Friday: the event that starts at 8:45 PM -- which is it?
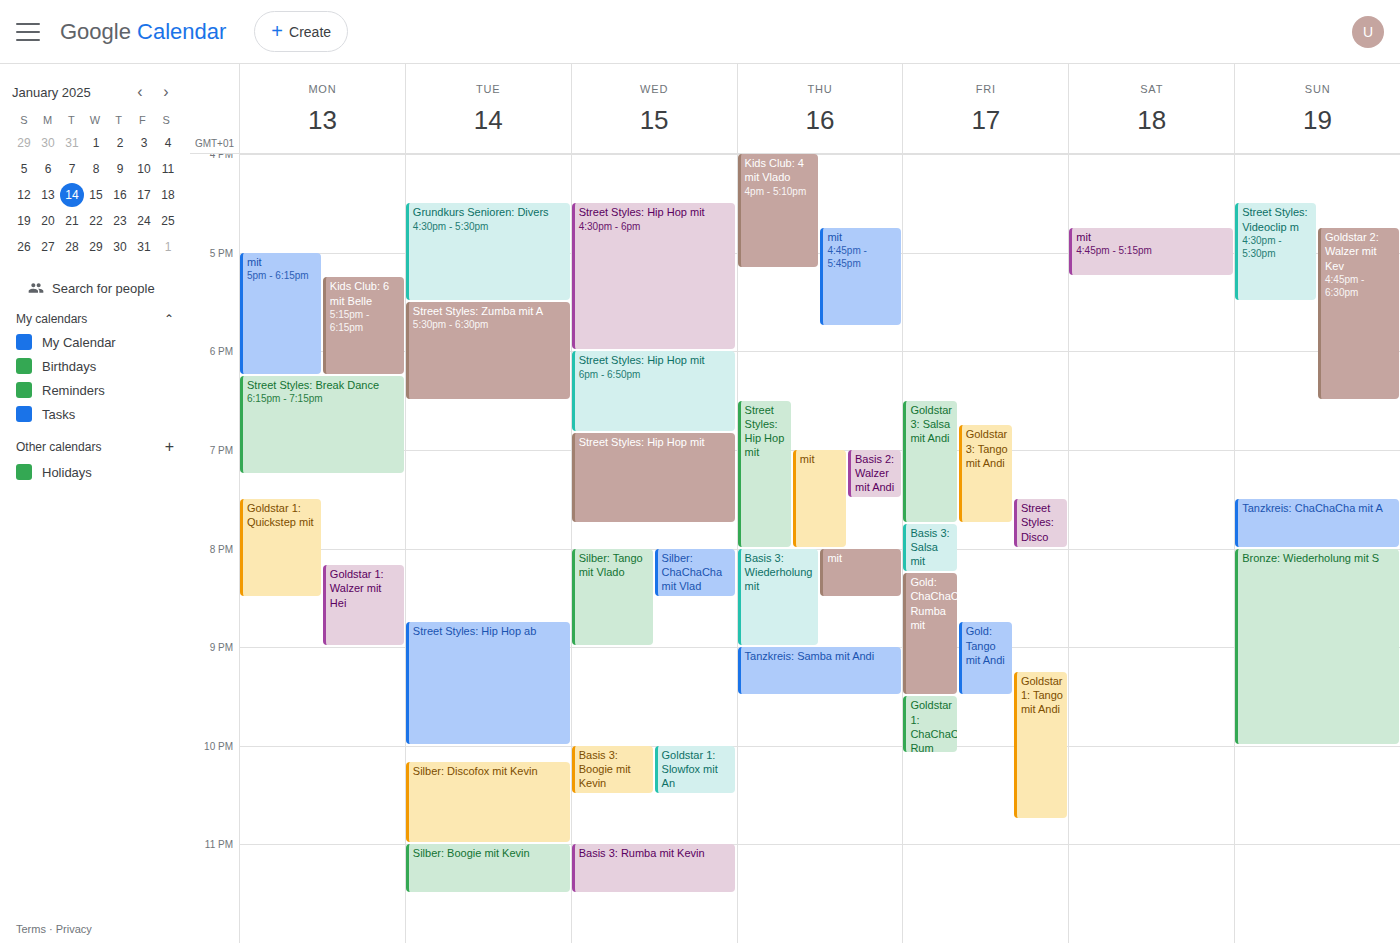
"Gold: Tango mit Andi"